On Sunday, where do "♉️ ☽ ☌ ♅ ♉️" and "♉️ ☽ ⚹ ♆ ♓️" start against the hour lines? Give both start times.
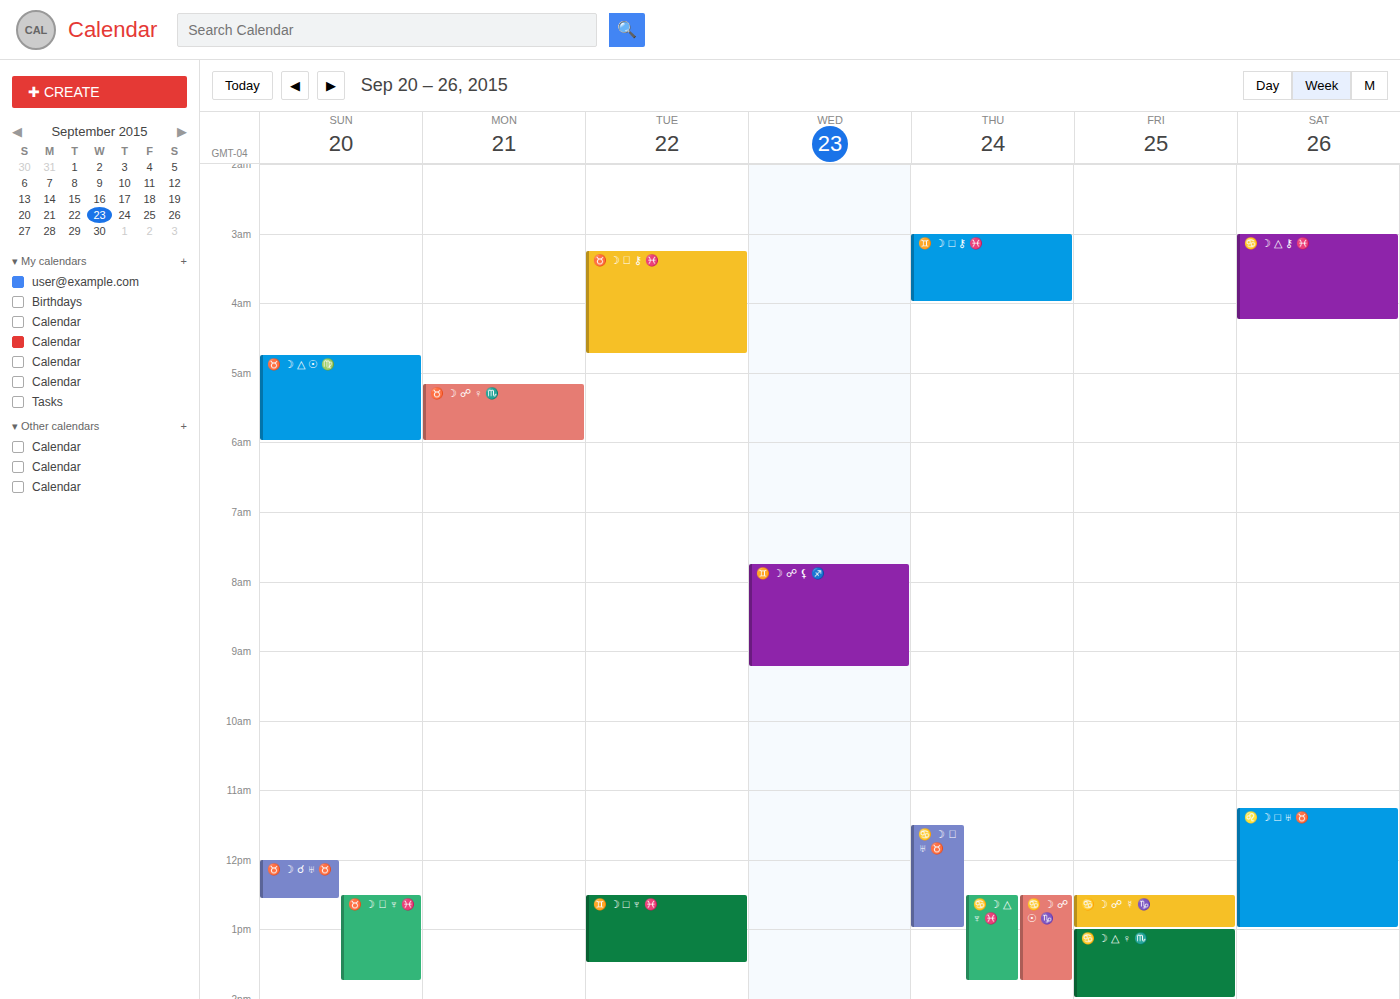
"♉️ ☽ ☌ ♅ ♉️": 12:00 PM, exactly on the 12 PM line. "♉️ ☽ ⚹ ♆ ♓️": 12:30 PM, halfway between the 12 PM and 1 PM lines.